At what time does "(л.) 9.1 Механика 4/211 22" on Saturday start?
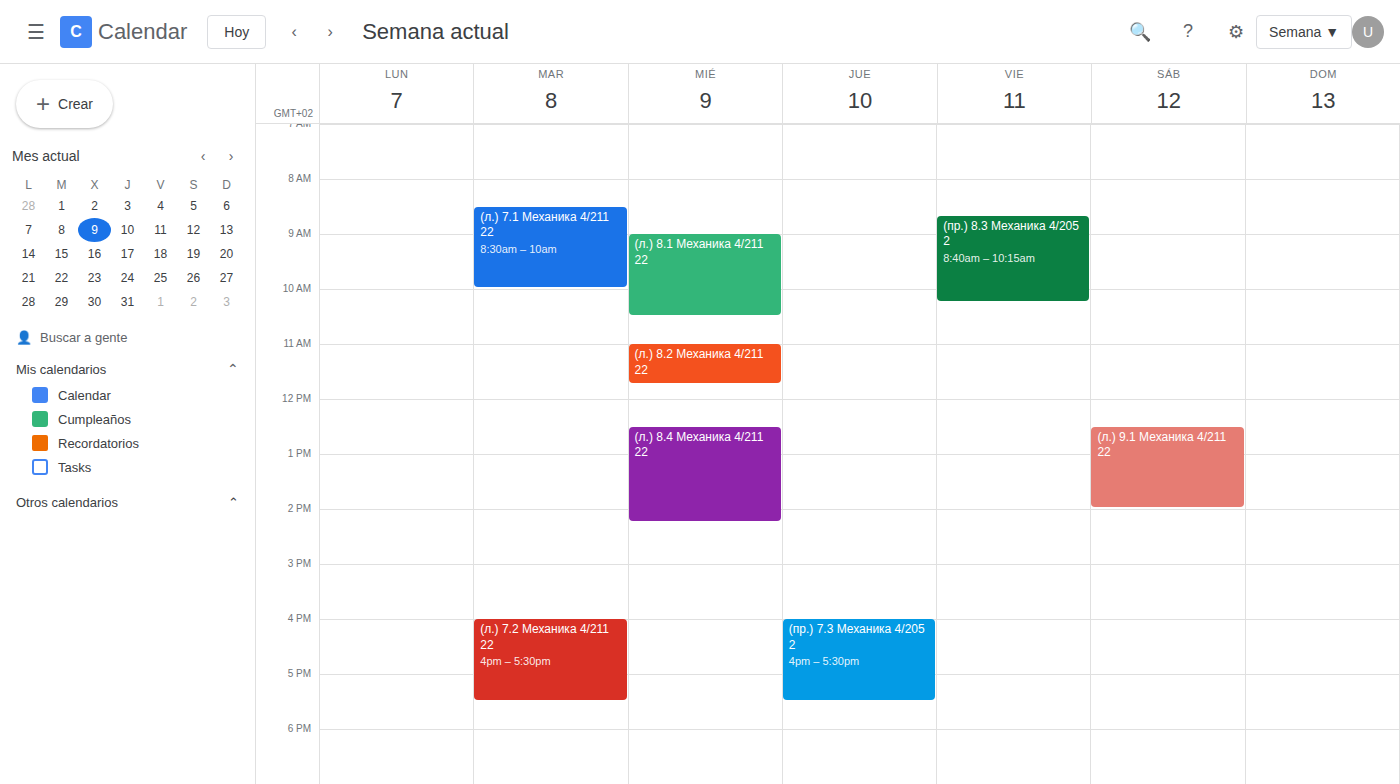
12:30 PM